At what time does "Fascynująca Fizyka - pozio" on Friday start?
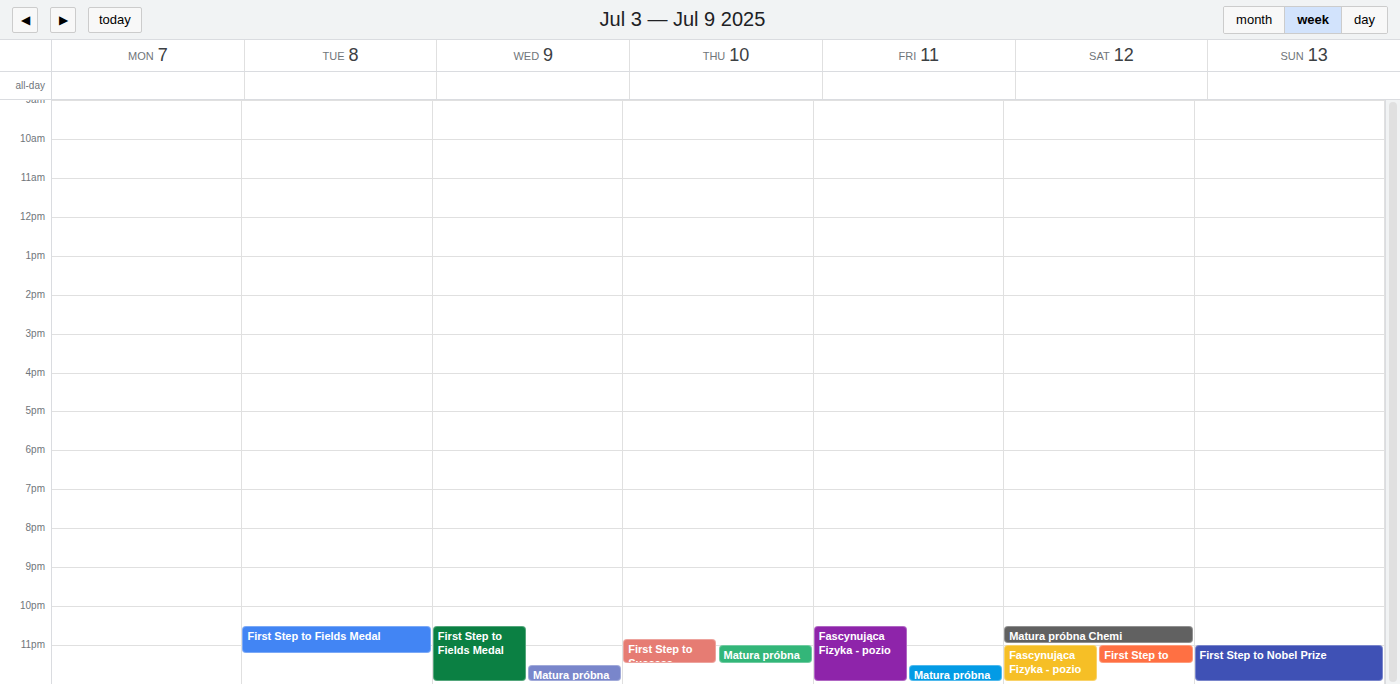
10:30 PM